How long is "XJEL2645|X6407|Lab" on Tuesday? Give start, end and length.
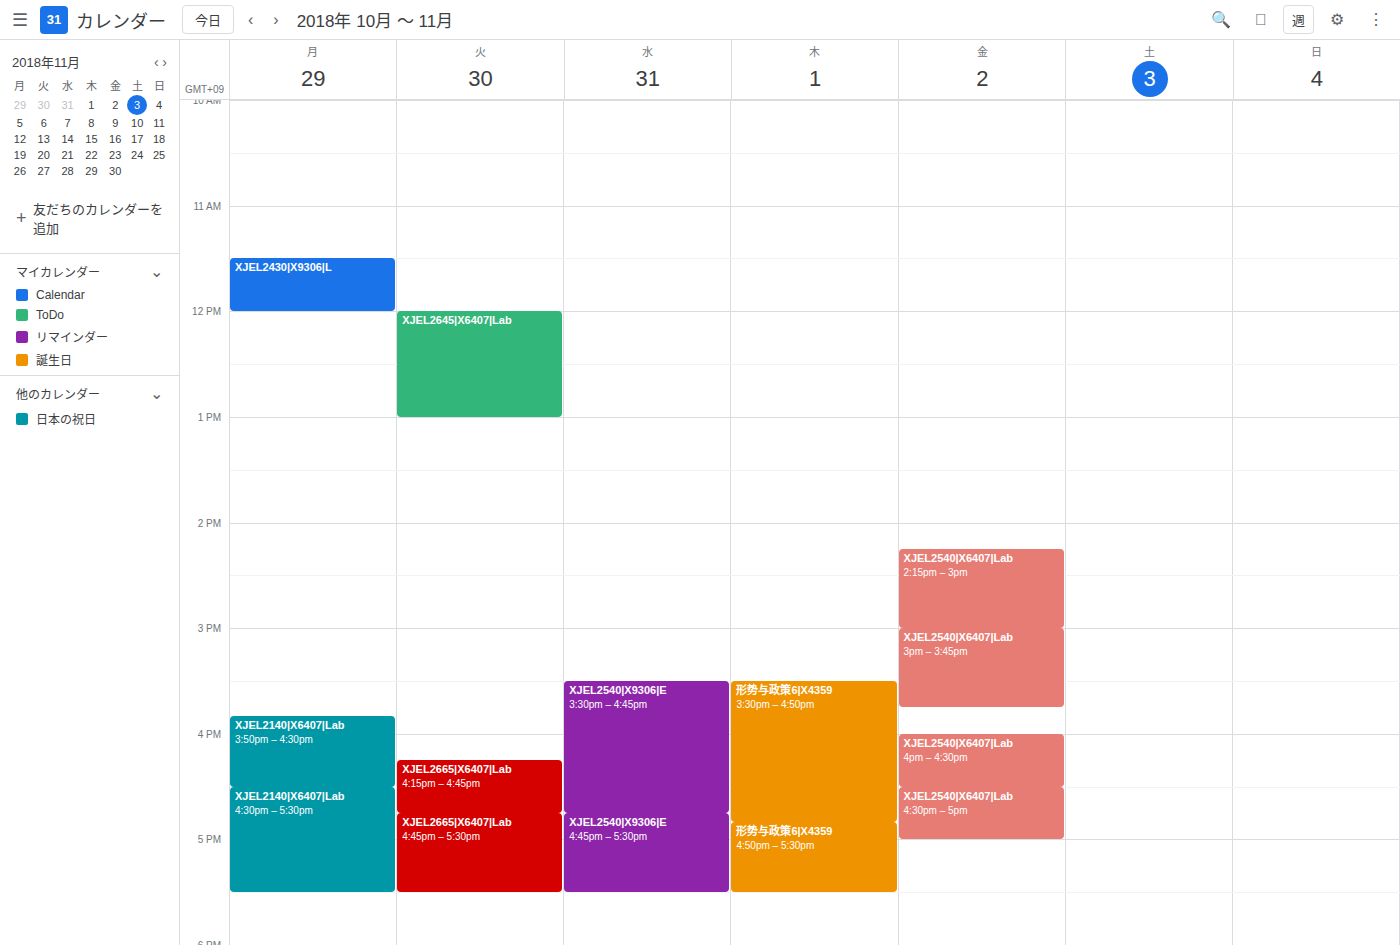
12:00 PM to 1:00 PM, 1 hour